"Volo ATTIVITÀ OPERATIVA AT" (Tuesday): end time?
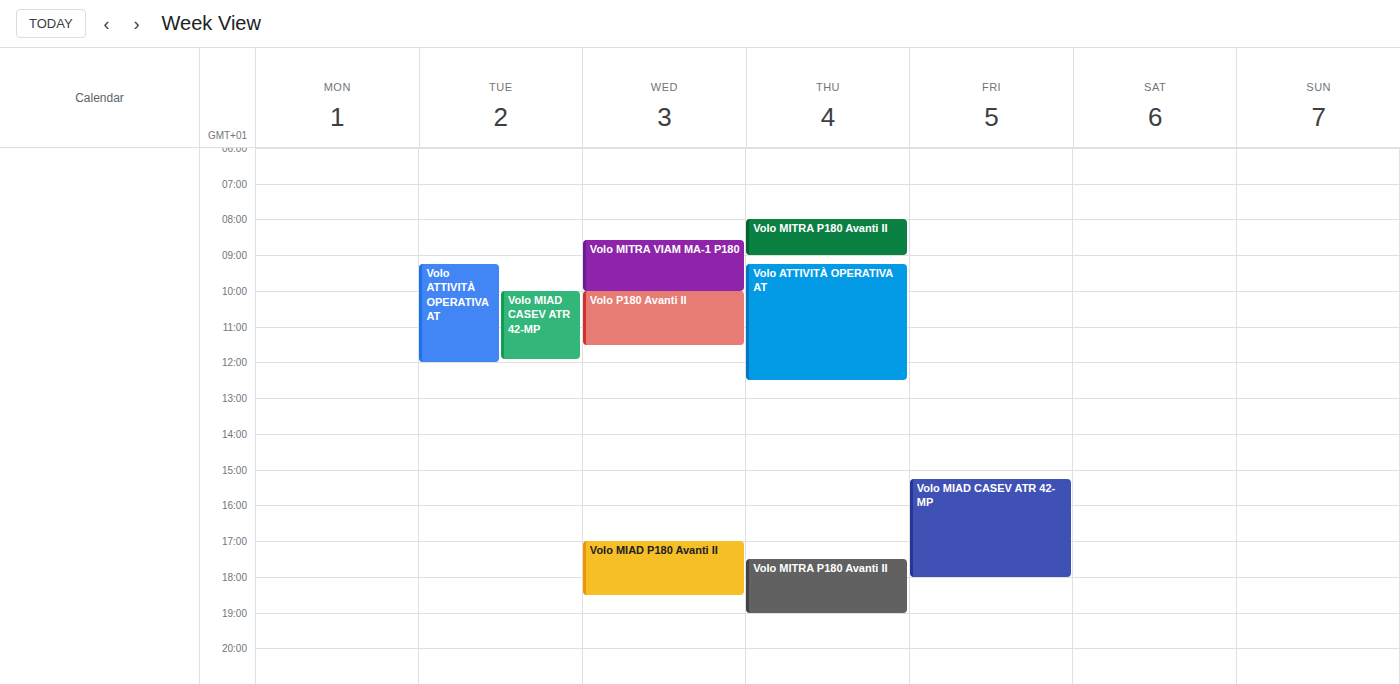
12:00 PM